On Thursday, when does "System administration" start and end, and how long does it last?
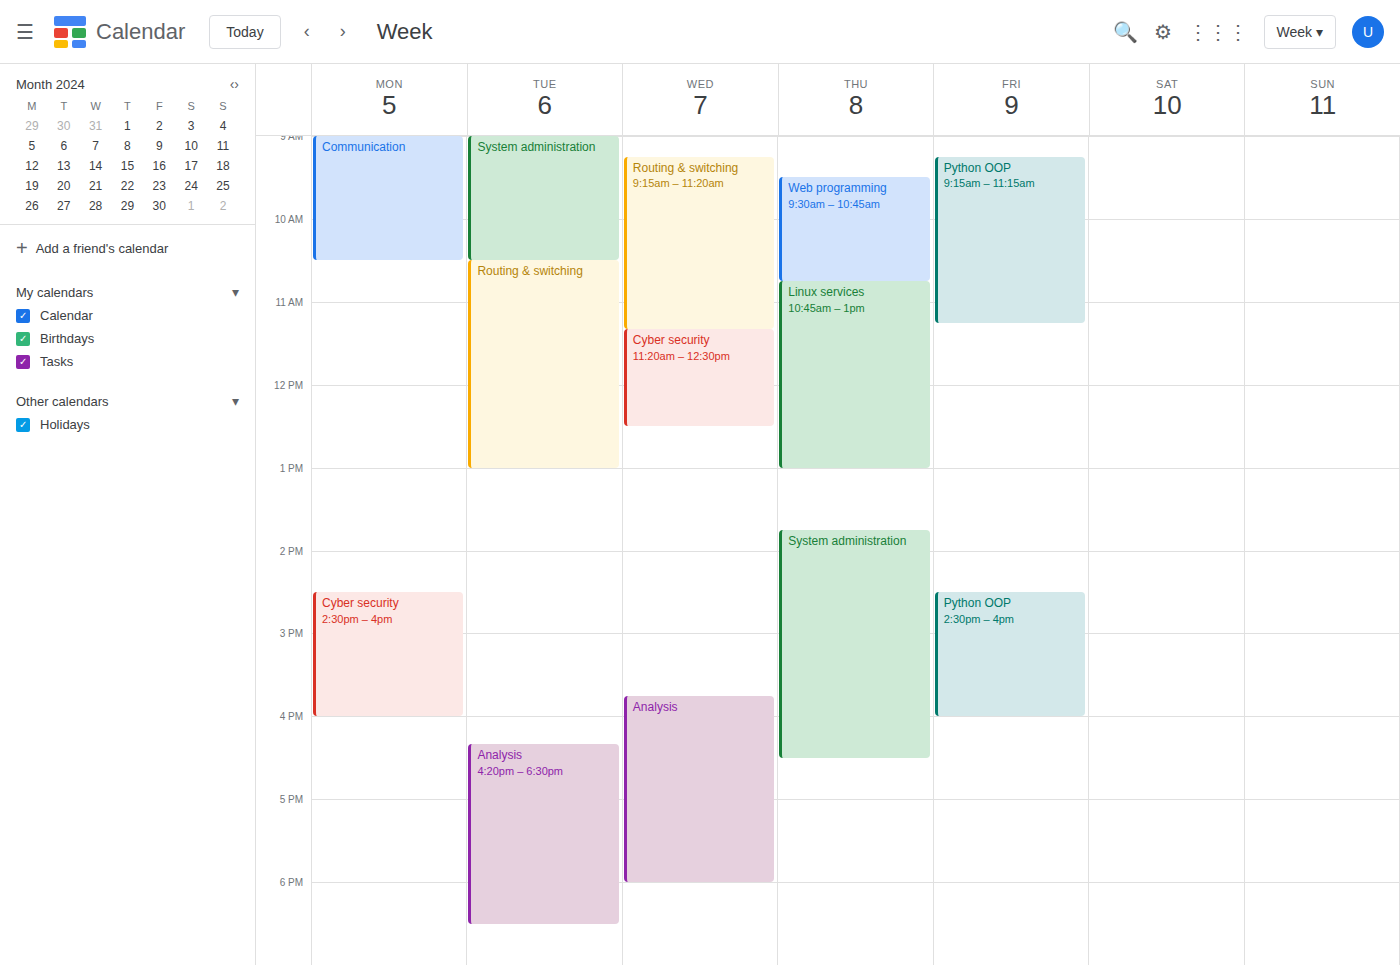
13:45 to 16:30, 2 hours 45 minutes